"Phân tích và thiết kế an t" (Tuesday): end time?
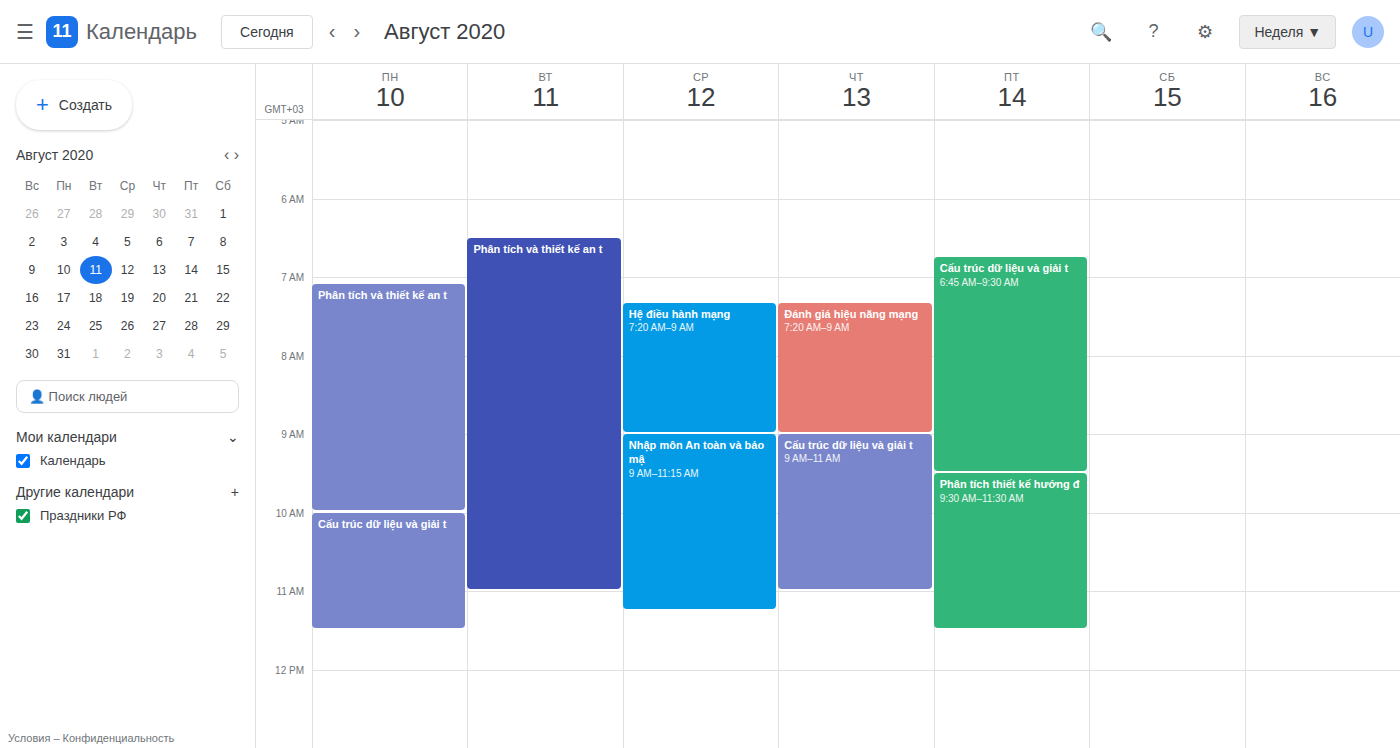
11:00 AM